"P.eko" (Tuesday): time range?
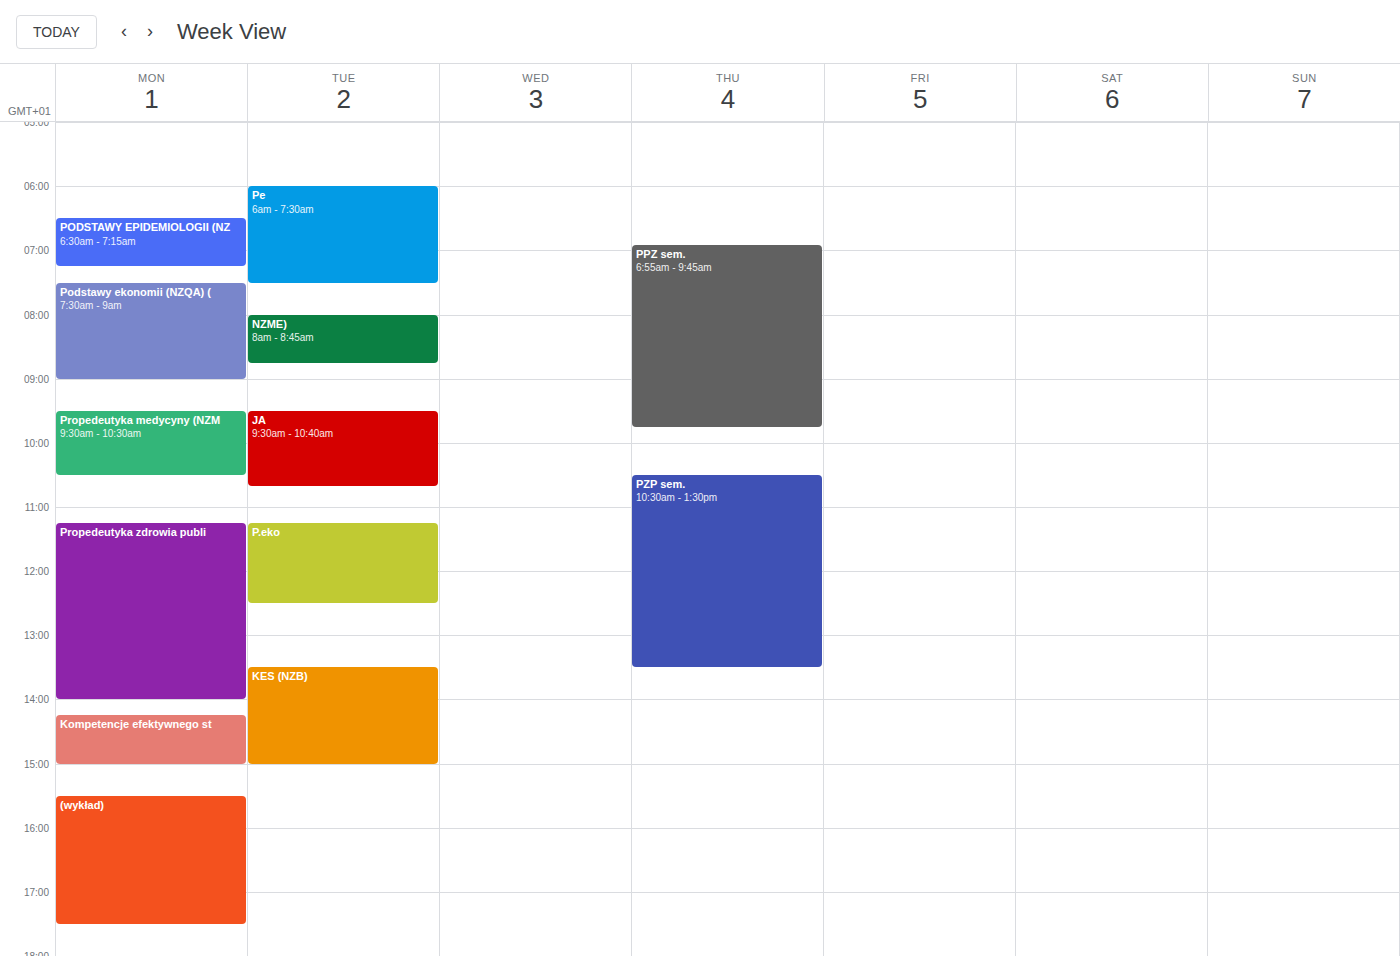
11:15 AM to 12:30 PM